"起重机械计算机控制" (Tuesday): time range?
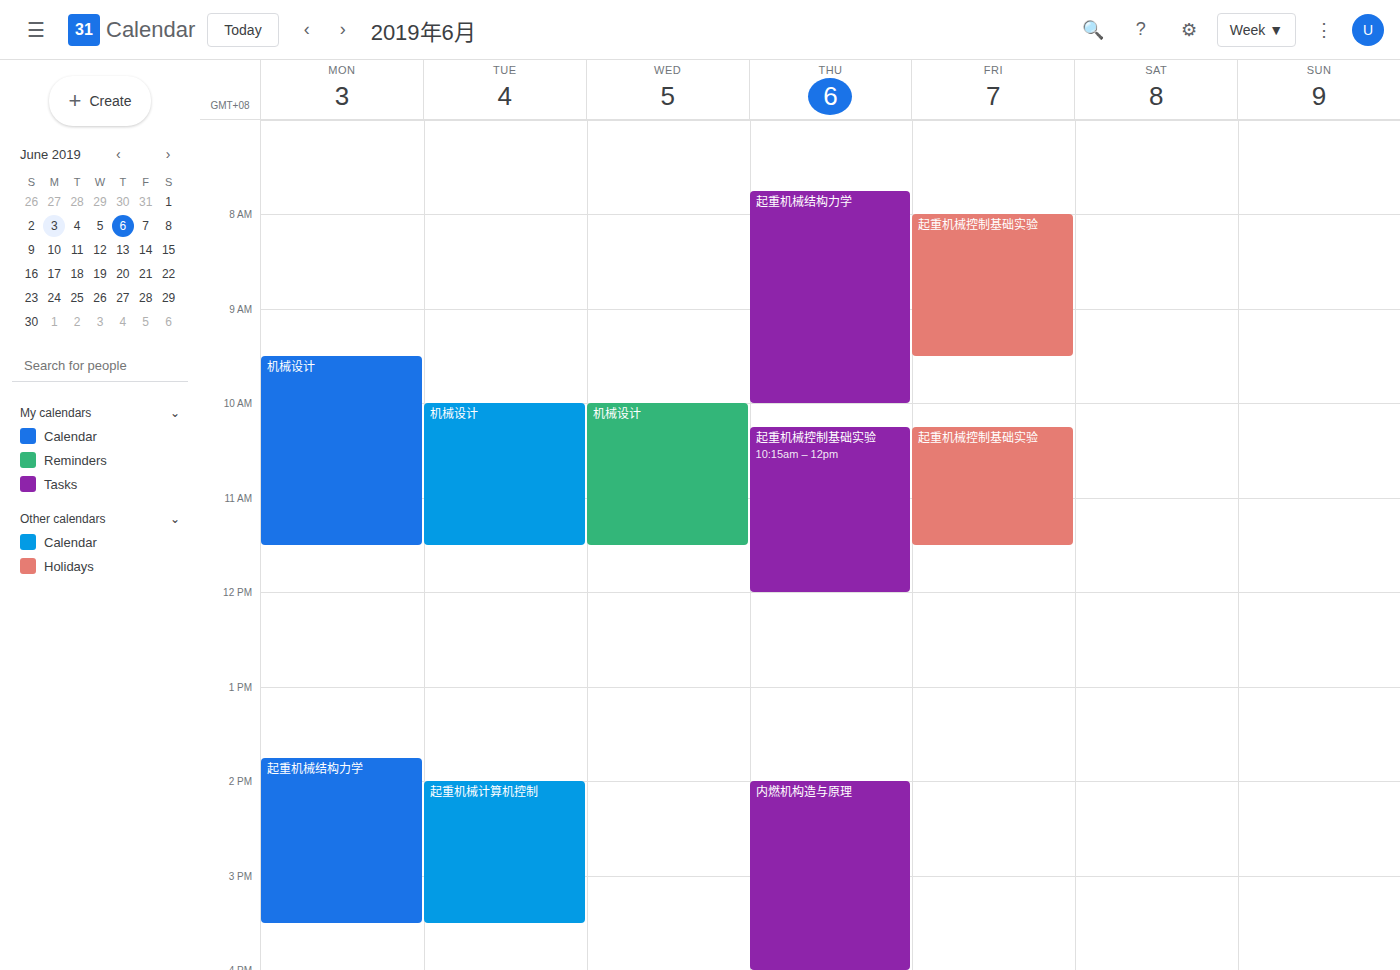
2:00 PM to 3:30 PM